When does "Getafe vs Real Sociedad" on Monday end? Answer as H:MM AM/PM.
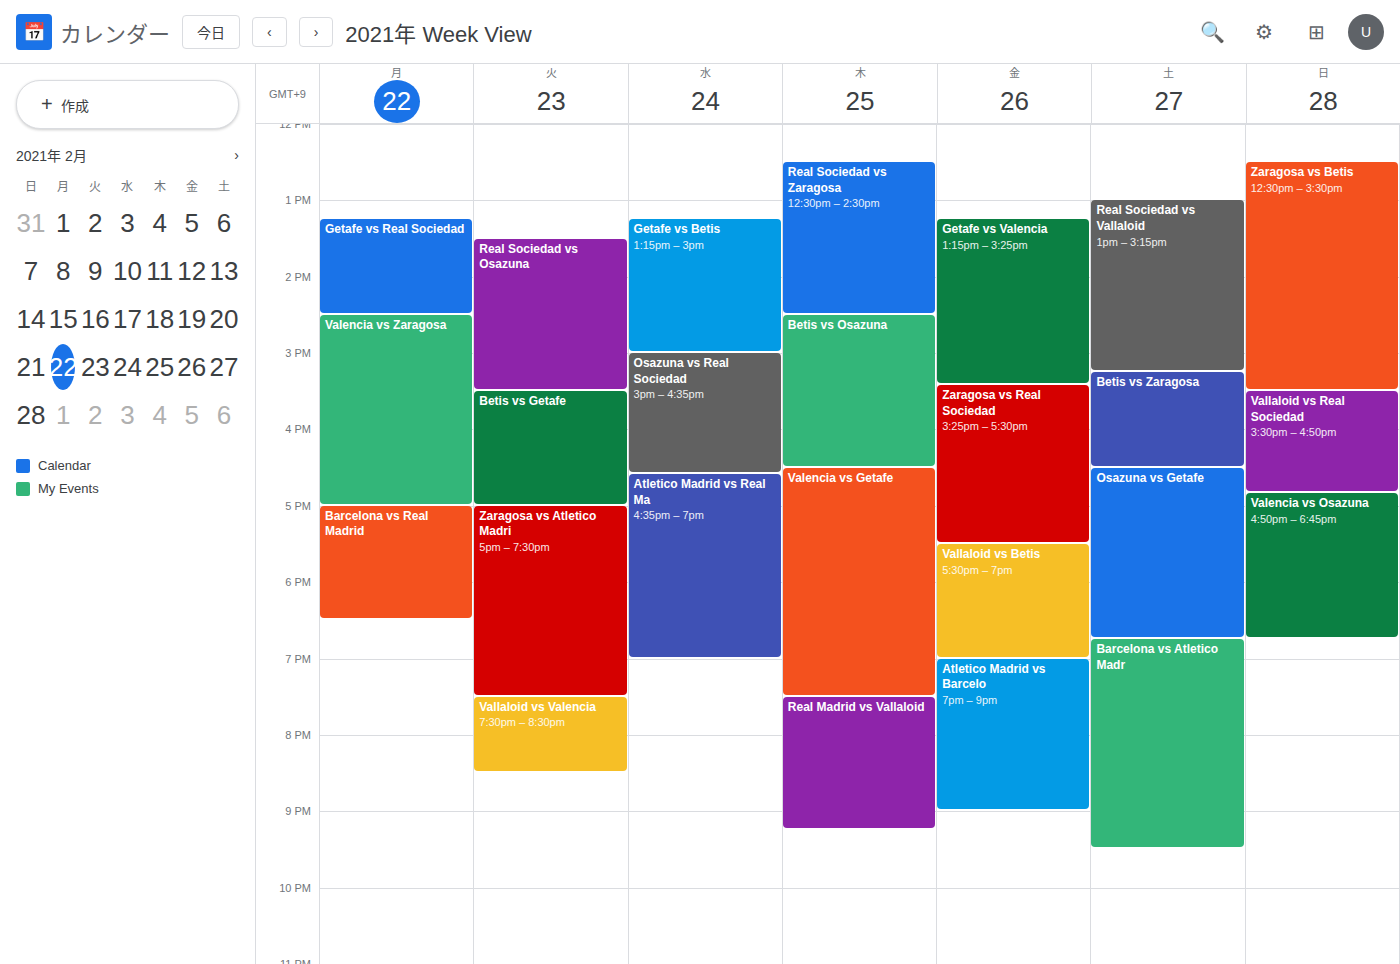
2:30 PM